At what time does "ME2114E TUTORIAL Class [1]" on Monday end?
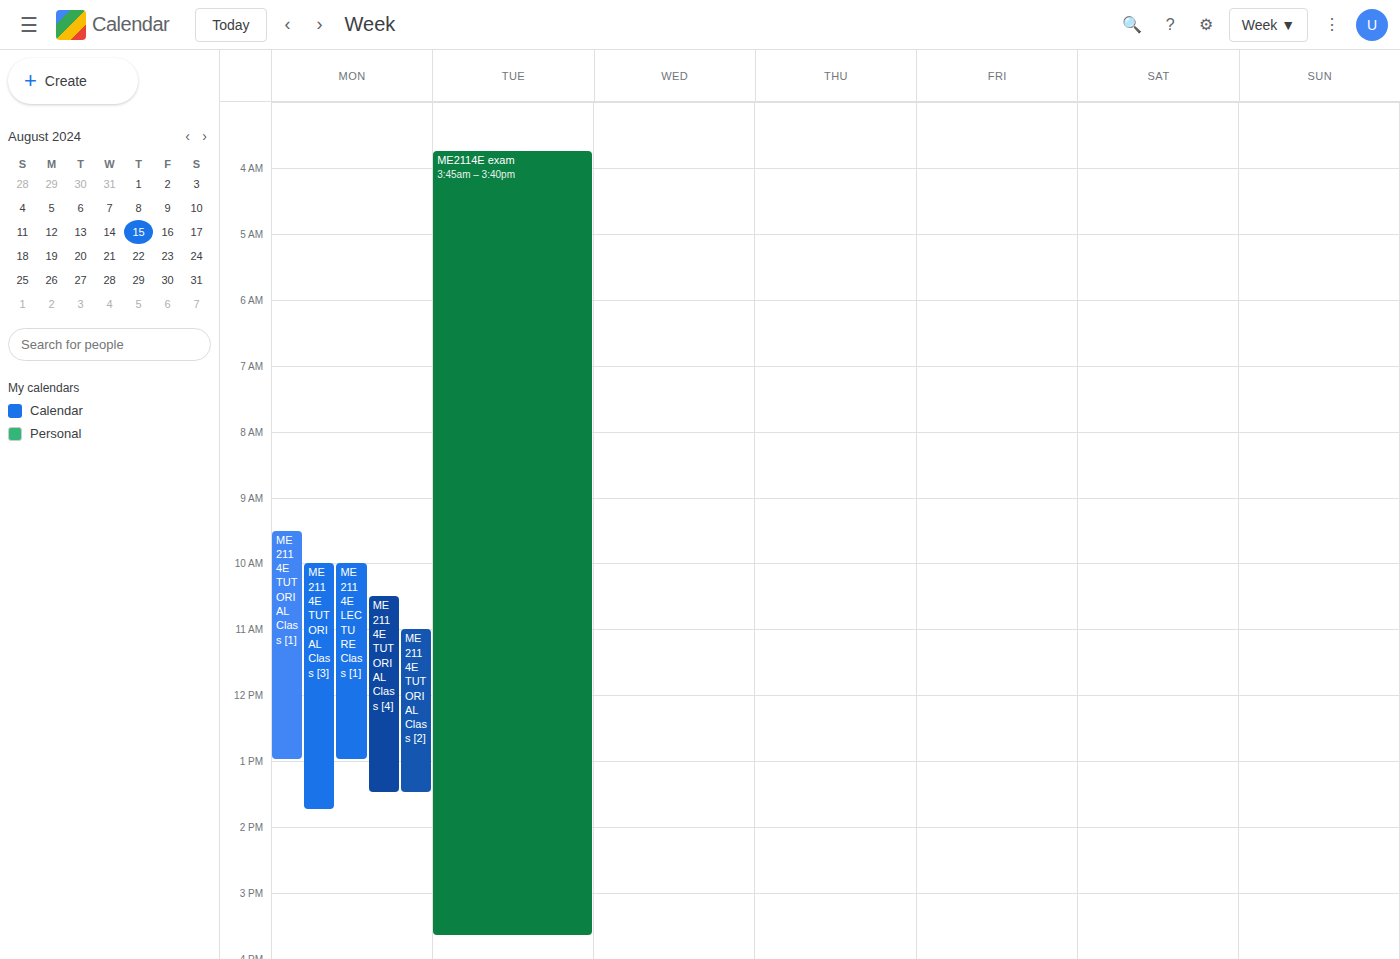
13:00